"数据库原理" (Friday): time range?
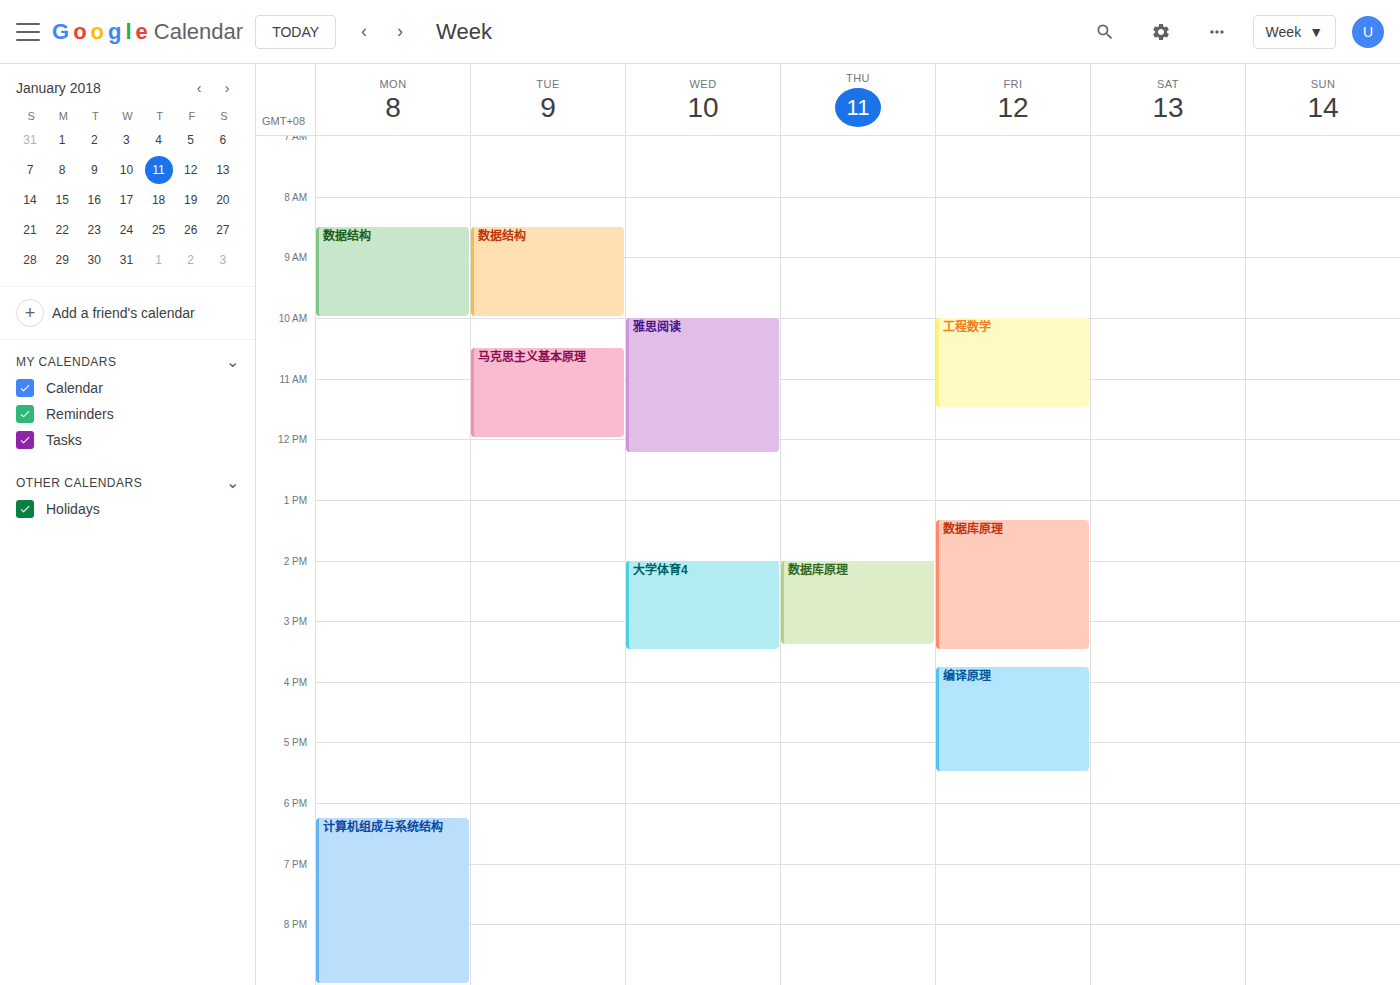
1:20 PM to 3:30 PM